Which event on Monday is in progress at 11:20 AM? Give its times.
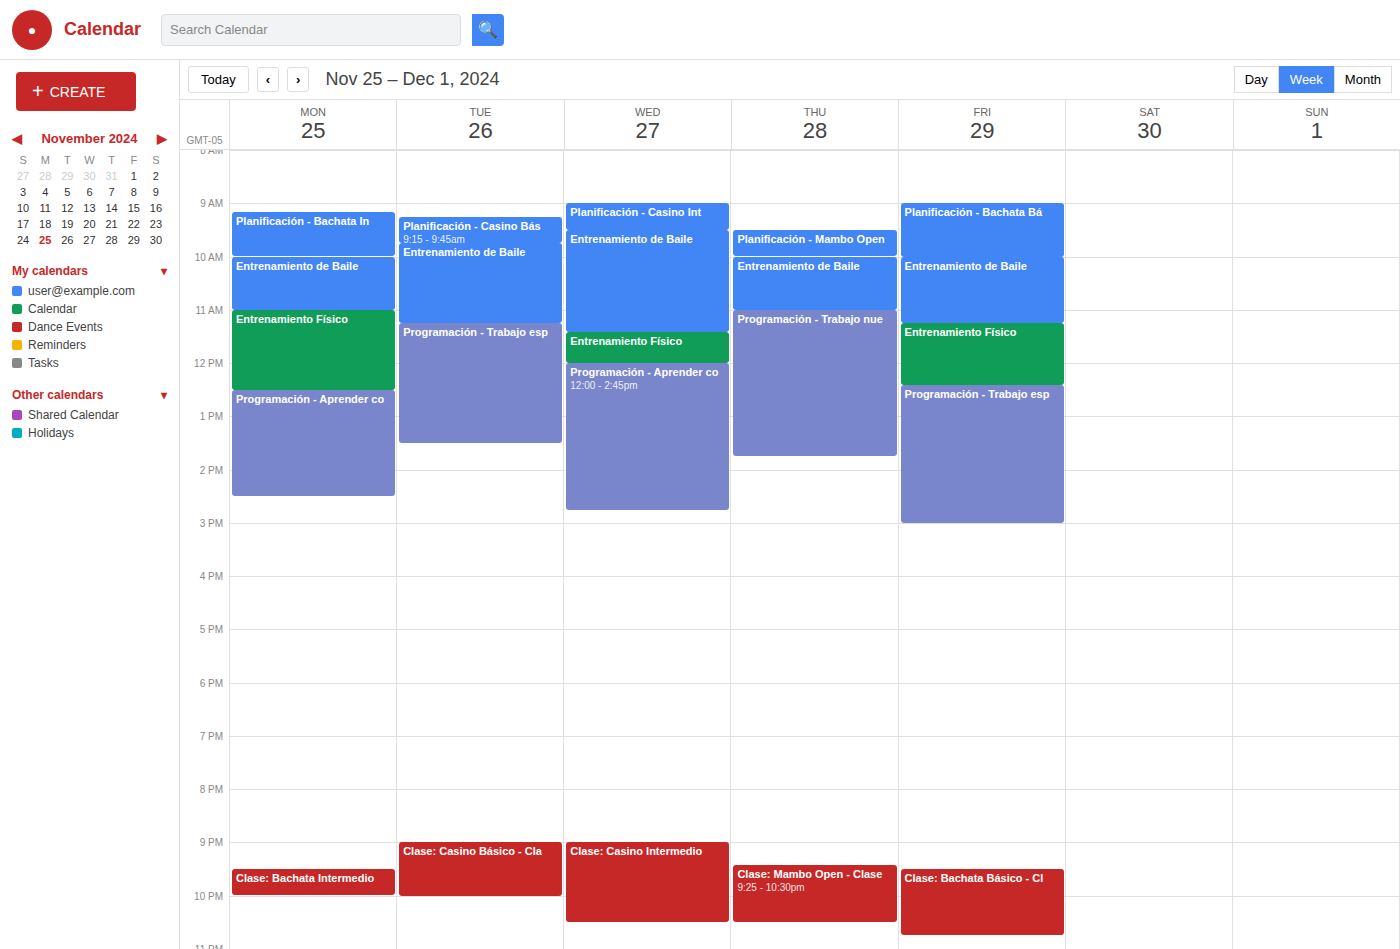
"Entrenamiento Físico", 11:00 AM to 12:30 PM